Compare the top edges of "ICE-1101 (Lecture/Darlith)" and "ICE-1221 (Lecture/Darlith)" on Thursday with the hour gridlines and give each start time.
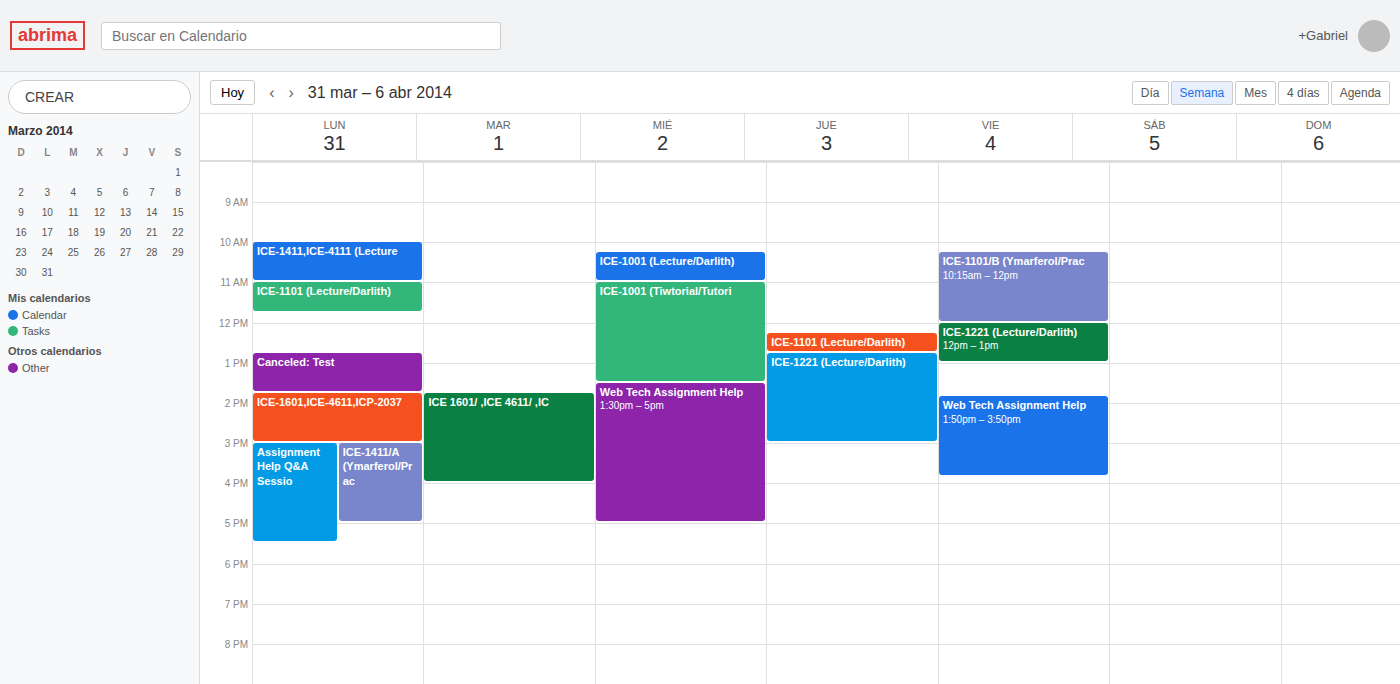
"ICE-1101 (Lecture/Darlith)": 12:15 PM, neither: a quarter of the way from the 12 PM line to the 1 PM line. "ICE-1221 (Lecture/Darlith)": 12:45 PM, neither: three quarters of the way from the 12 PM line to the 1 PM line.